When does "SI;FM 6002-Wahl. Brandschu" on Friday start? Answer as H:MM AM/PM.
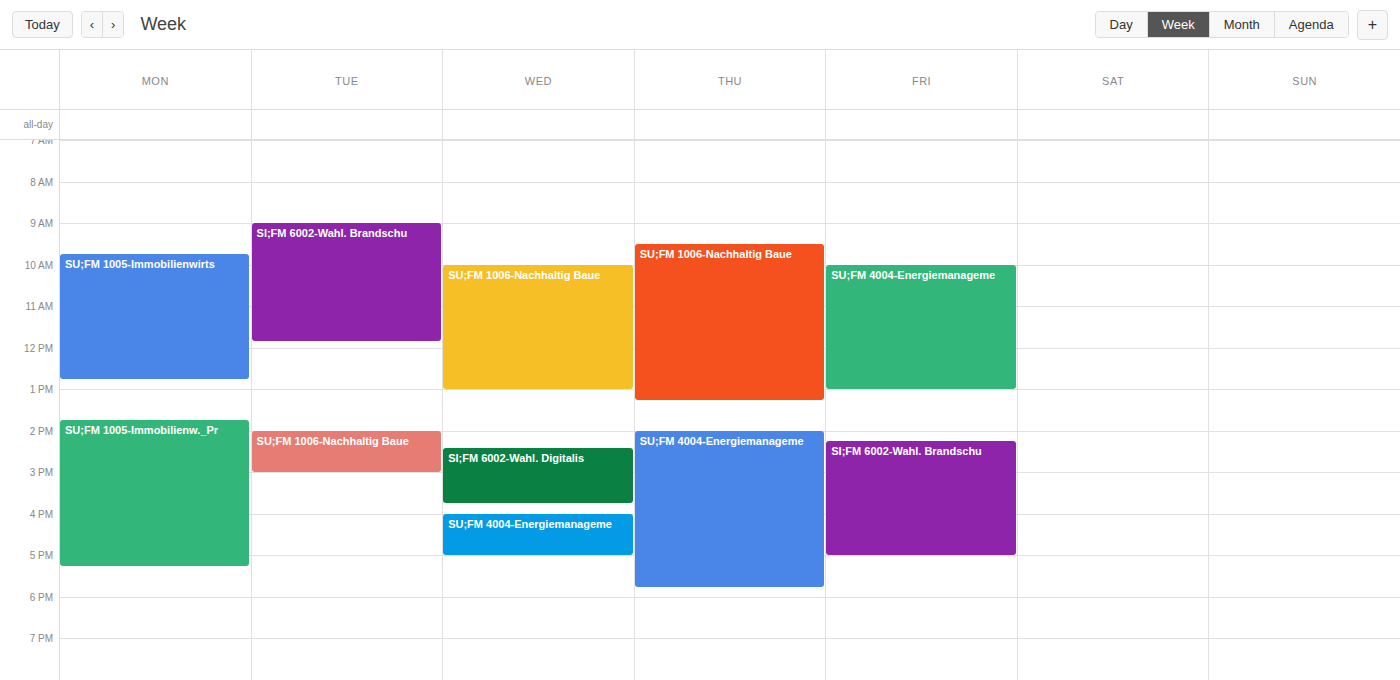
2:15 PM